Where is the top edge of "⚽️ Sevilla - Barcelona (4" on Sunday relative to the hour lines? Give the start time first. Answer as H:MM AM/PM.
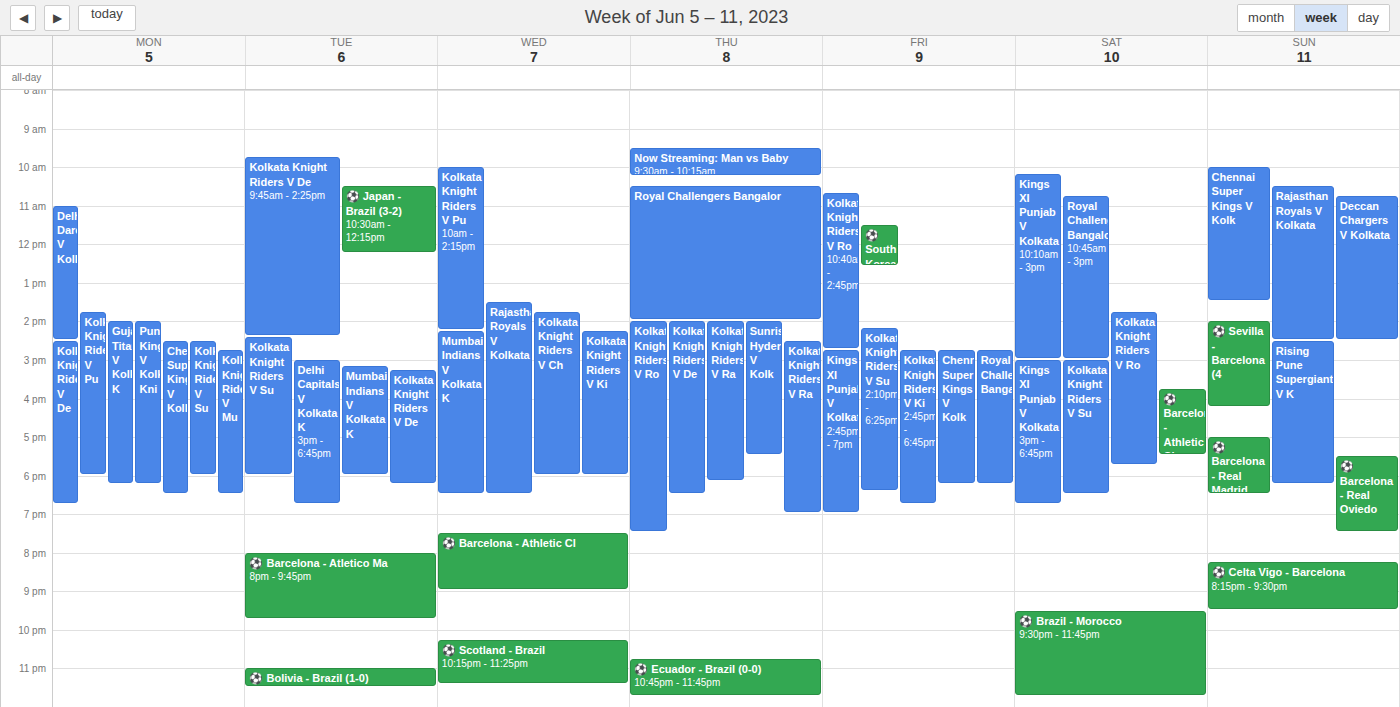
2:00 PM -- exactly on the 2 PM line.